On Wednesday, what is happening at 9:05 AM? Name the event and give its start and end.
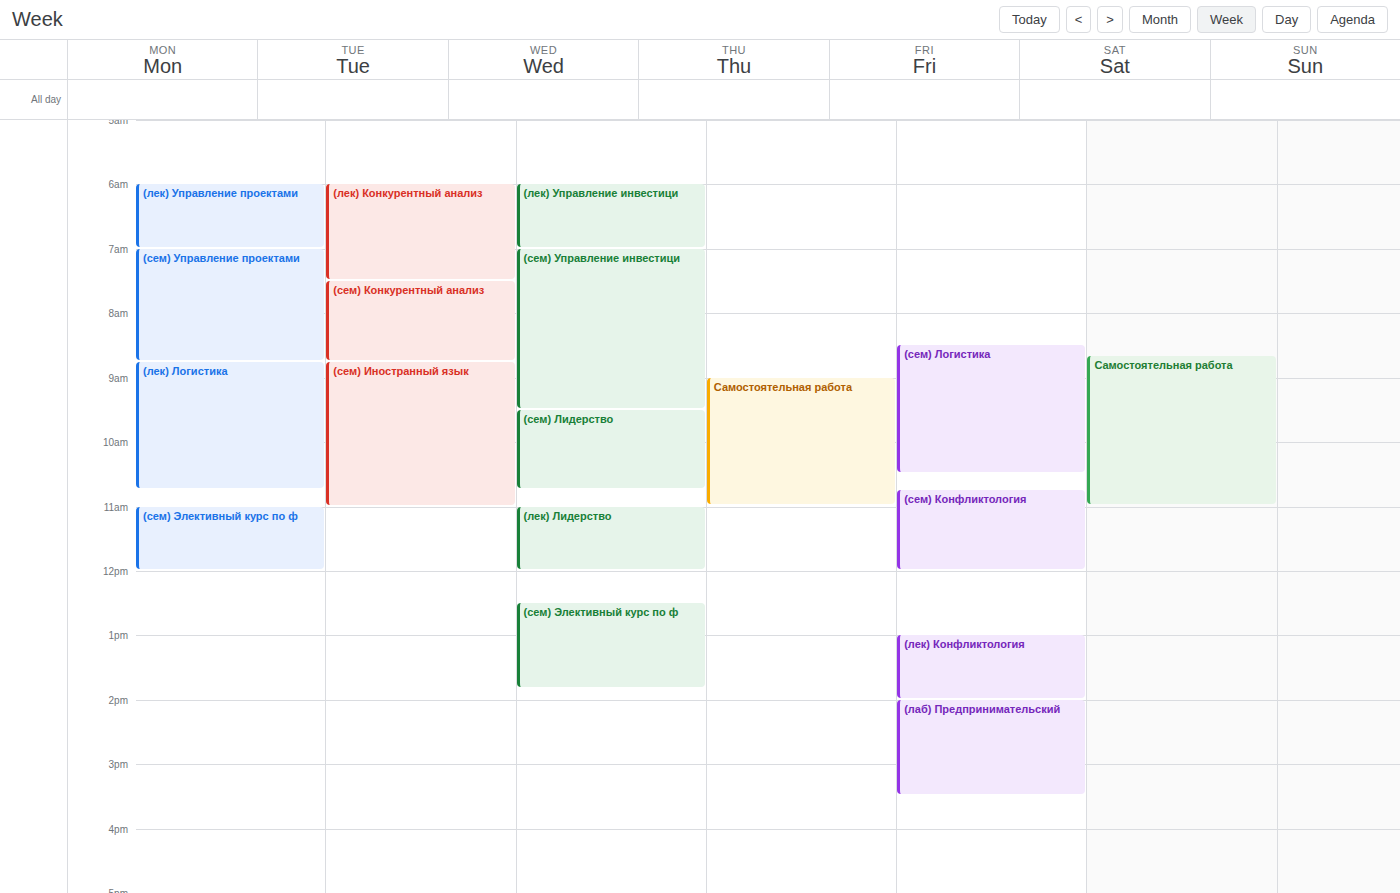
"(сем) Управление инвестици", 7:00 AM to 9:30 AM